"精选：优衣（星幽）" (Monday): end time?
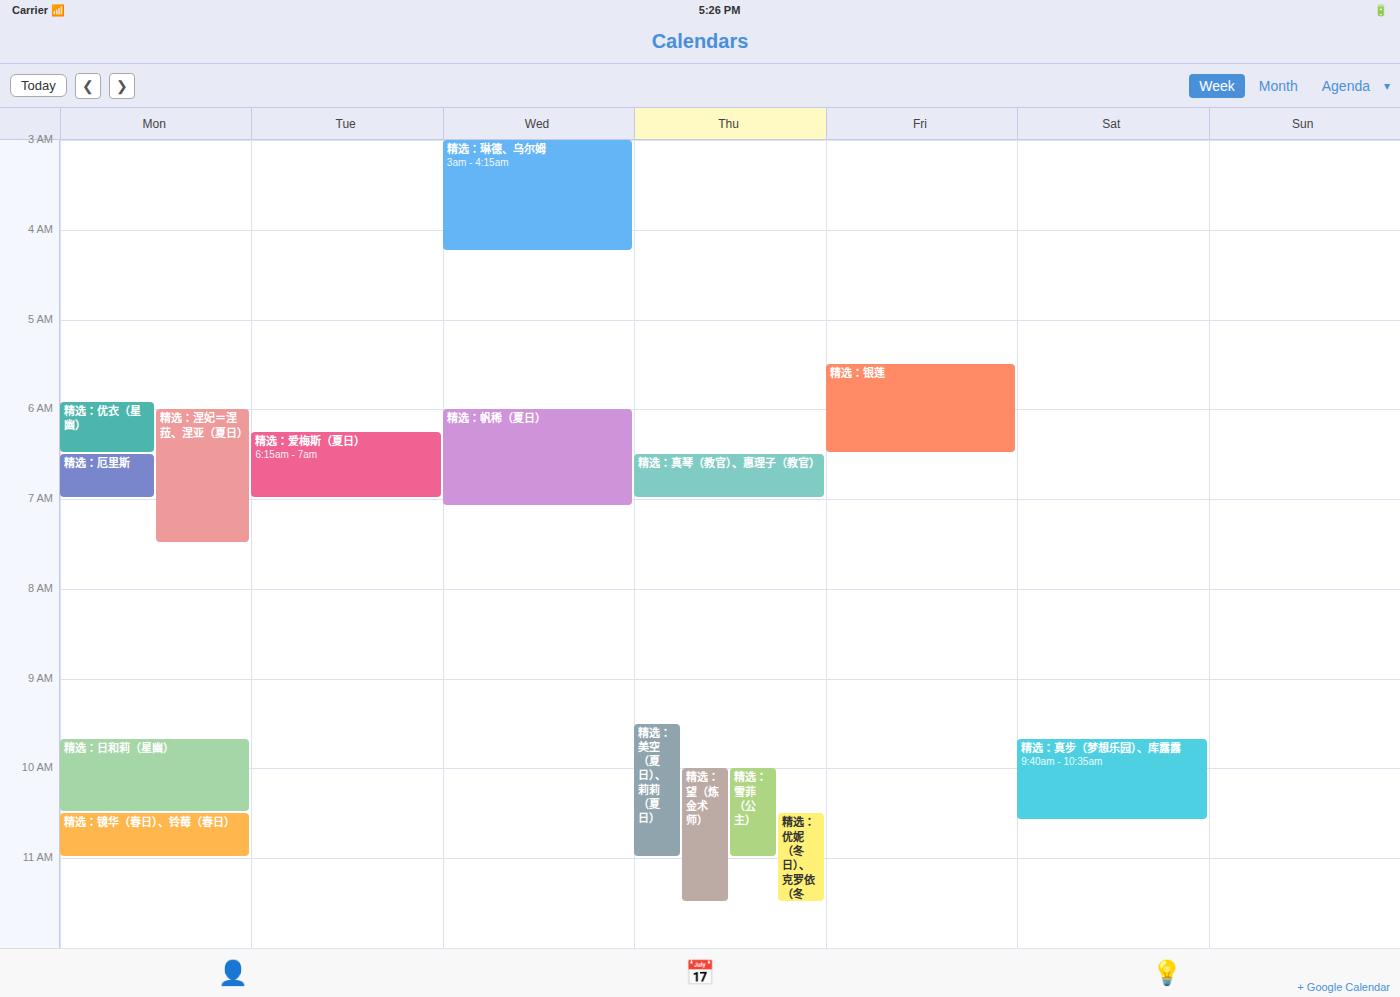
6:30 AM